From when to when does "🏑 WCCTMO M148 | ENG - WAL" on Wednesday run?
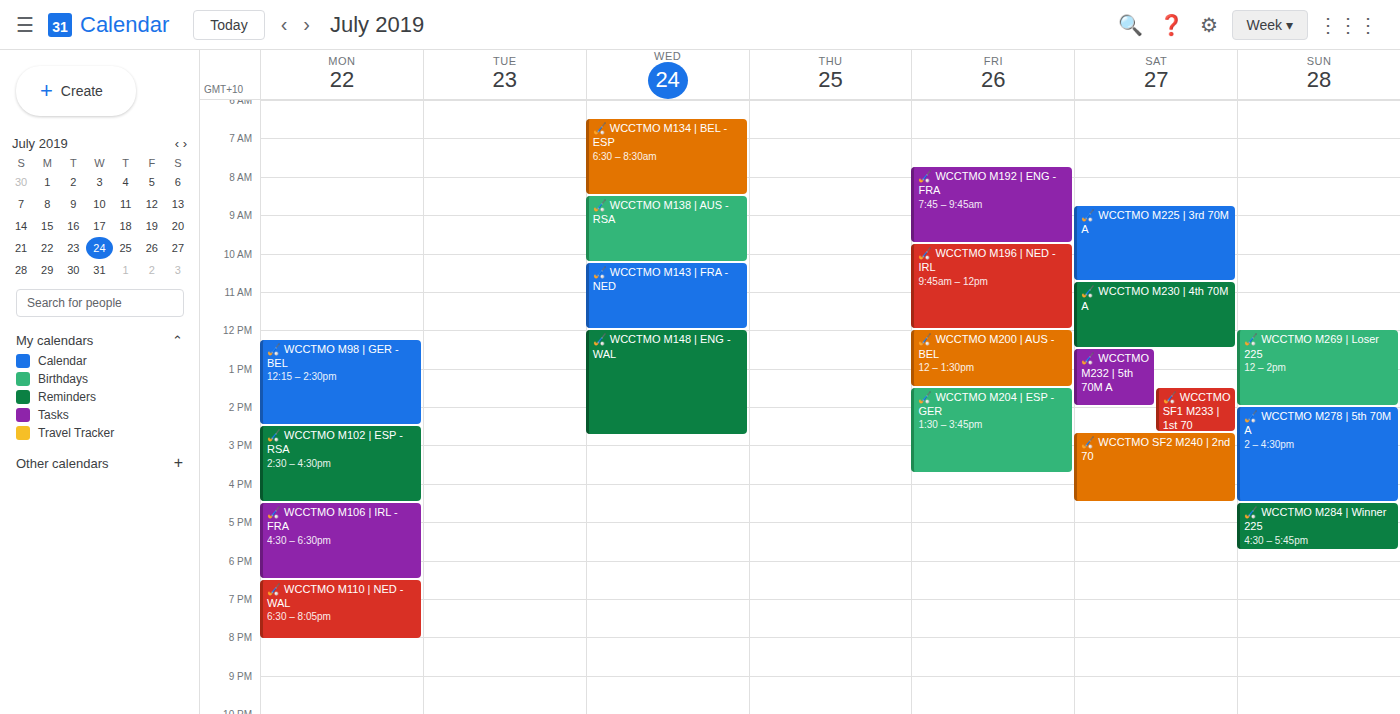
12:00 PM to 2:45 PM